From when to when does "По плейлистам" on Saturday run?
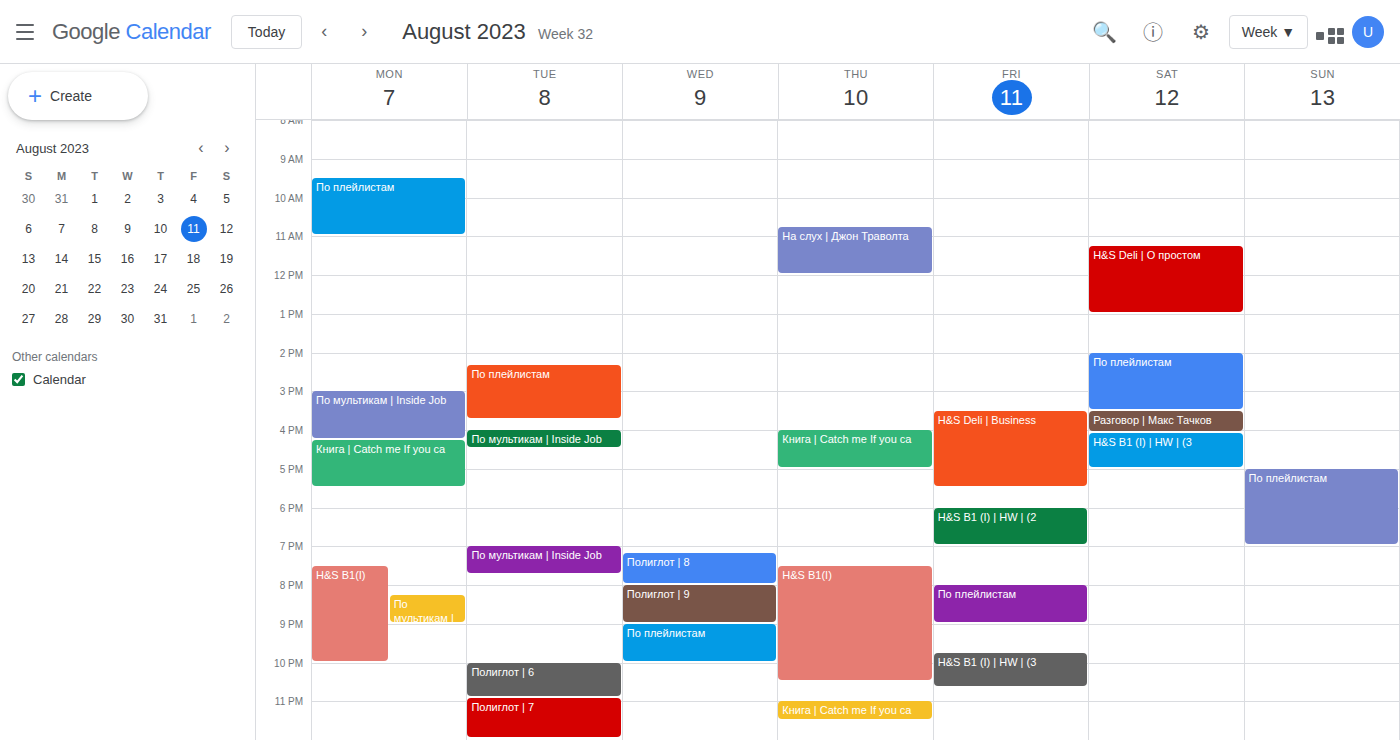
2:00 PM to 3:30 PM